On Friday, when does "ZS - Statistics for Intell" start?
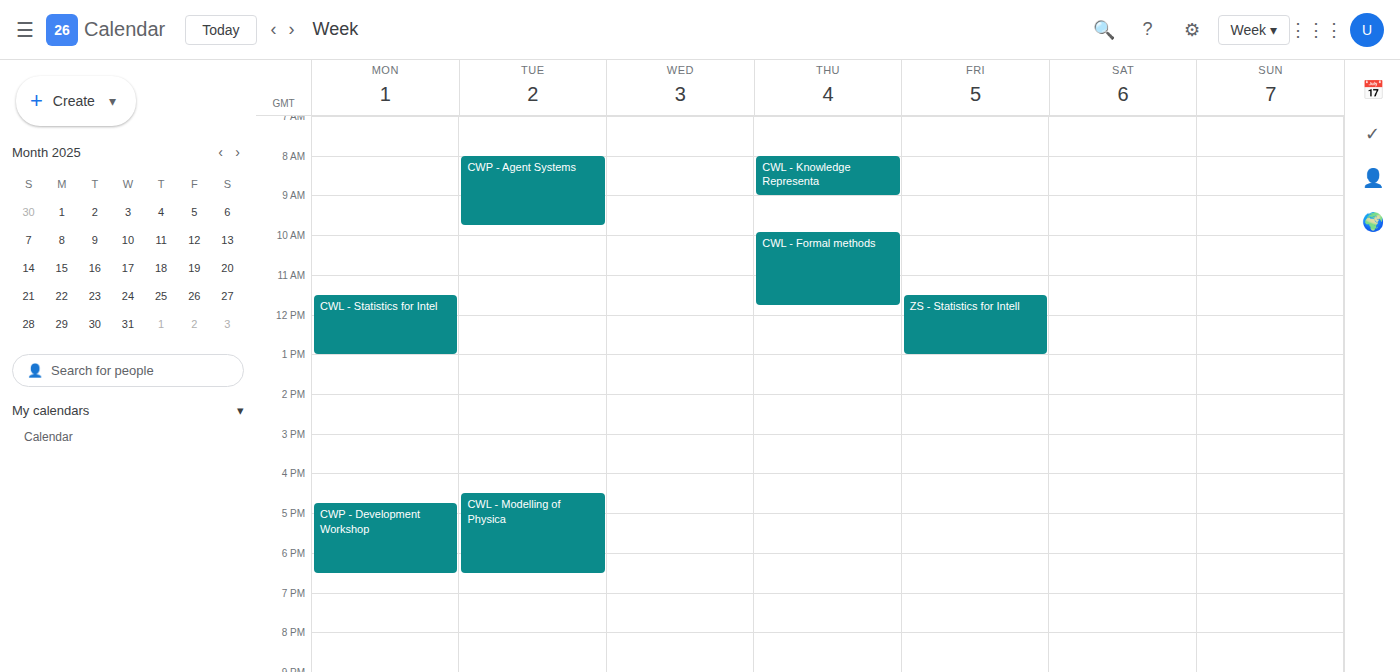
11:30 AM